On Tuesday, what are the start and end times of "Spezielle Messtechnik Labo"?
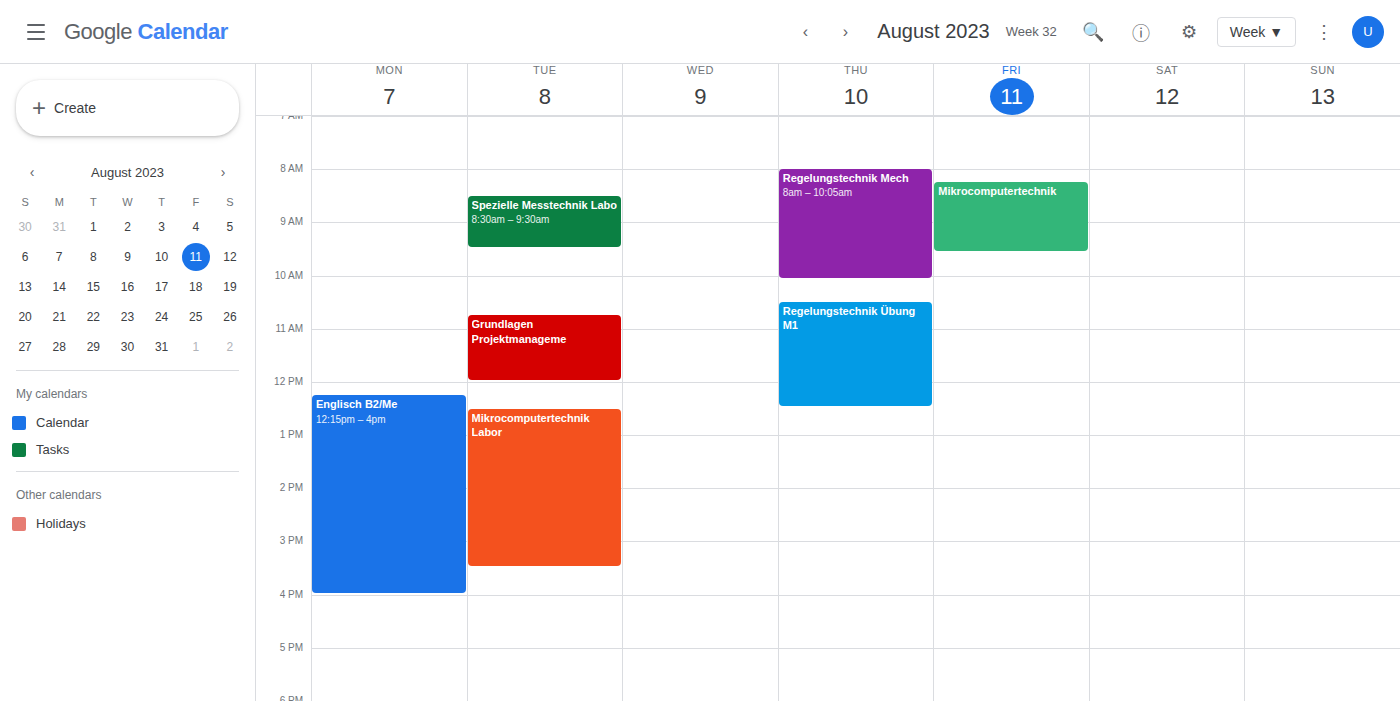
08:30 to 09:30